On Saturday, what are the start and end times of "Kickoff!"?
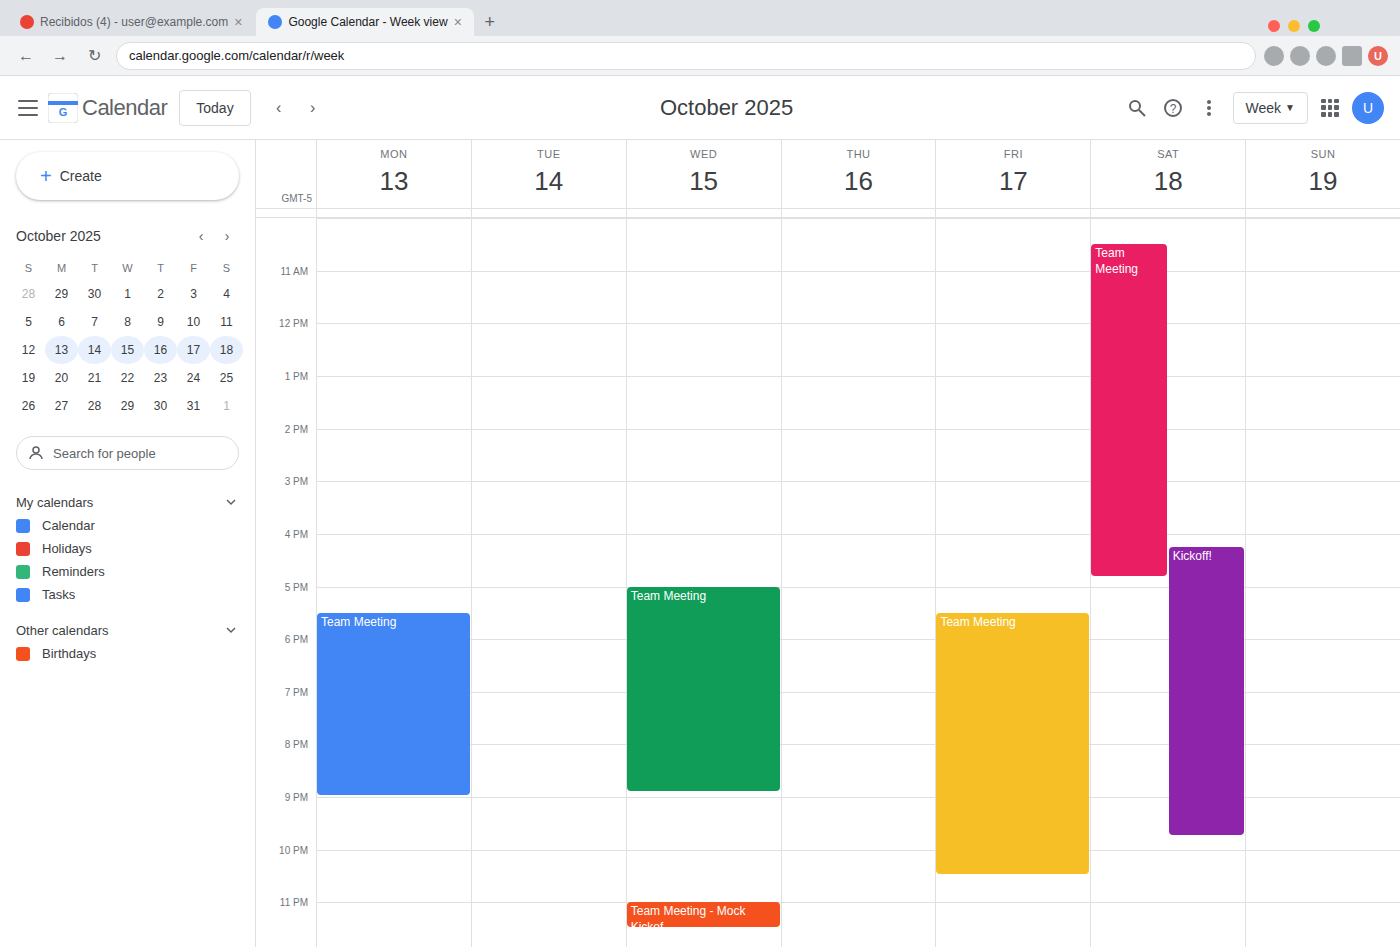
4:15 PM to 9:45 PM